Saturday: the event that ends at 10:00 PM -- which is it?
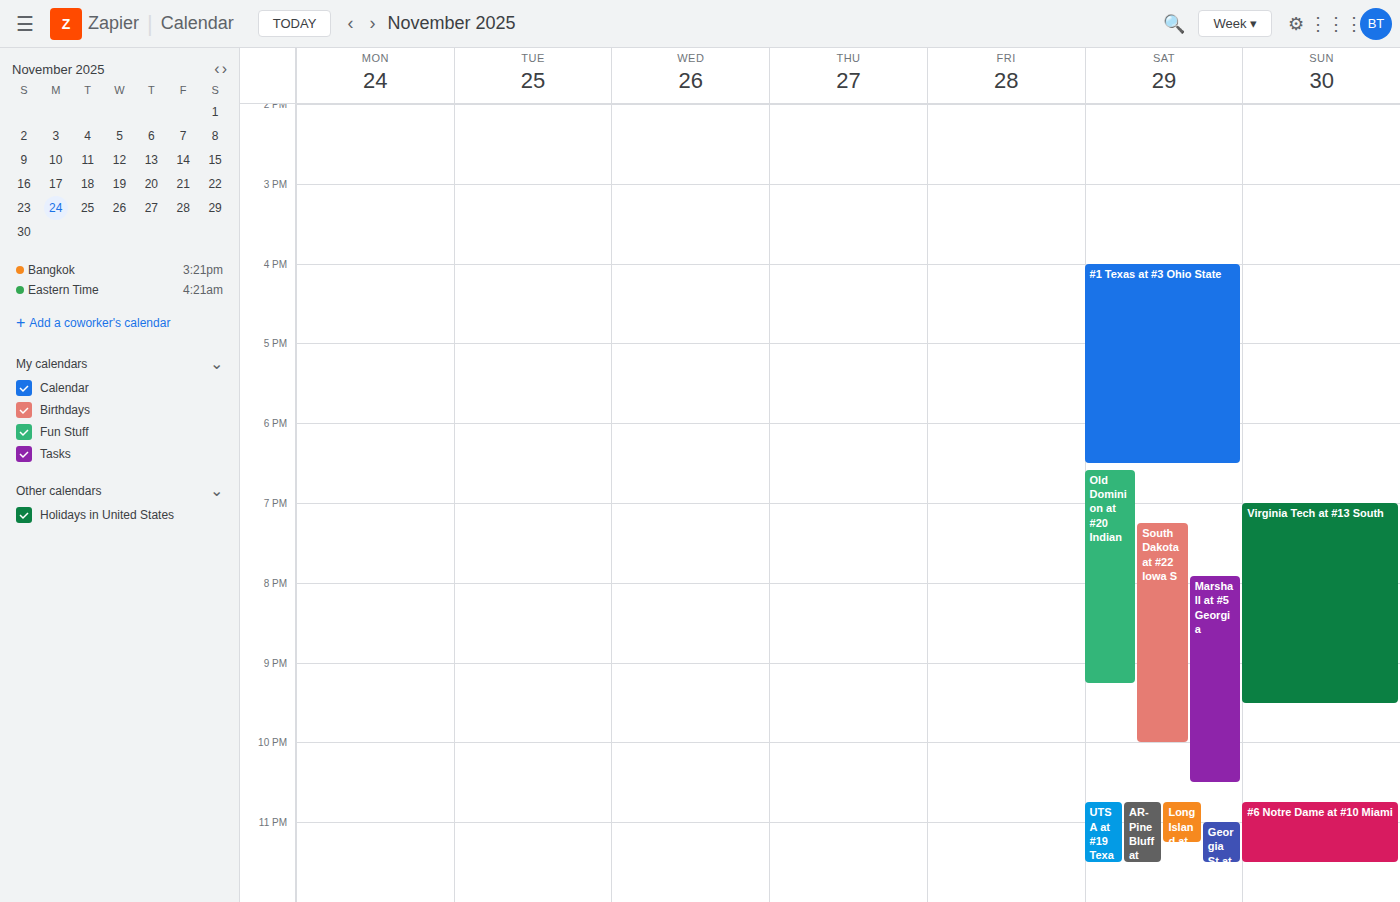
"South Dakota at #22 Iowa S"